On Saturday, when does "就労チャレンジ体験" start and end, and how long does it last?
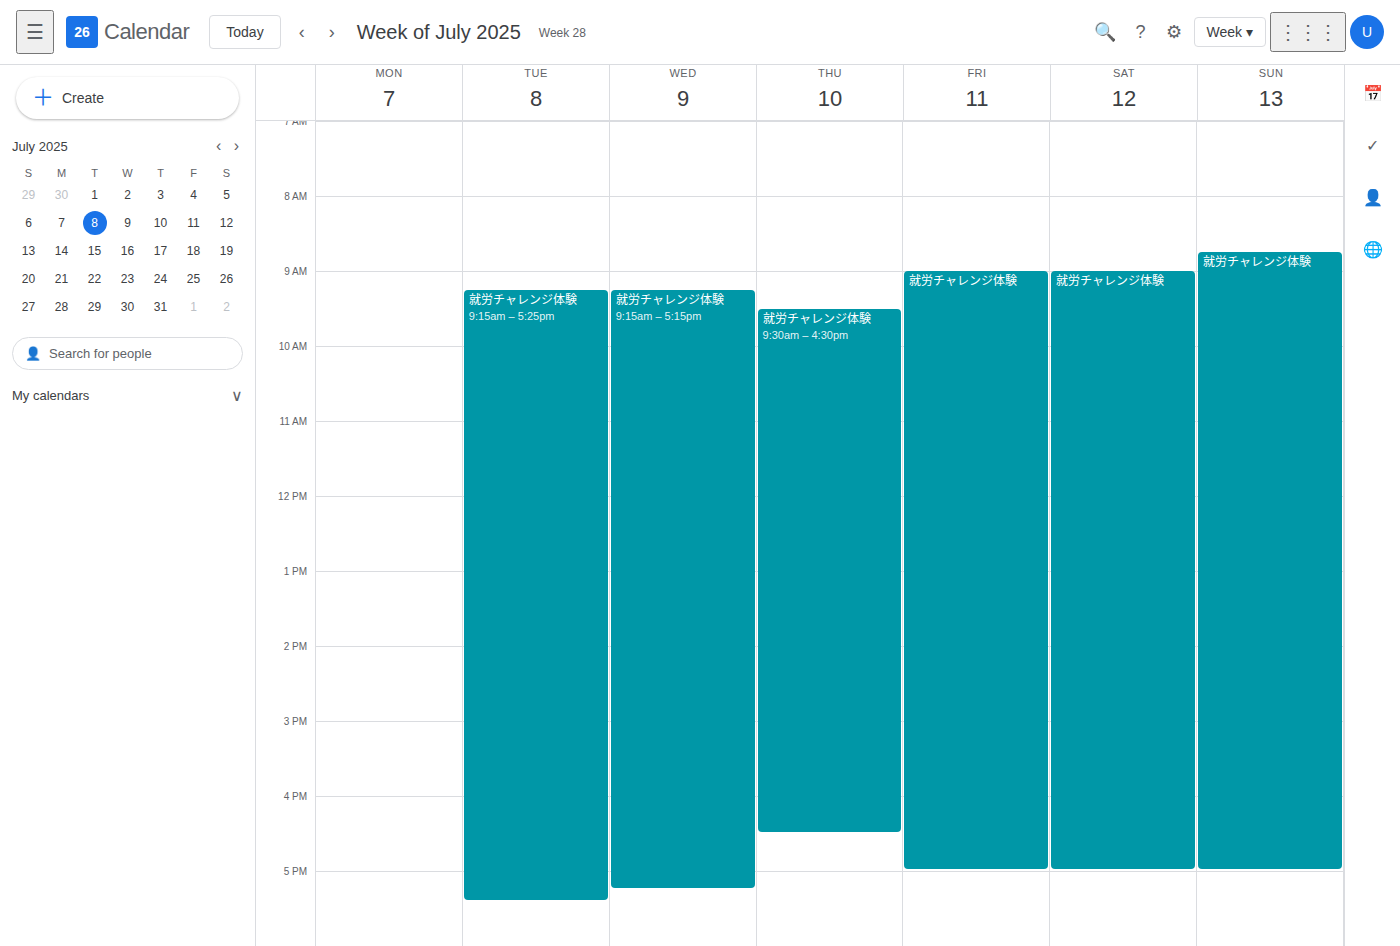
09:00 to 17:00, 8 hours